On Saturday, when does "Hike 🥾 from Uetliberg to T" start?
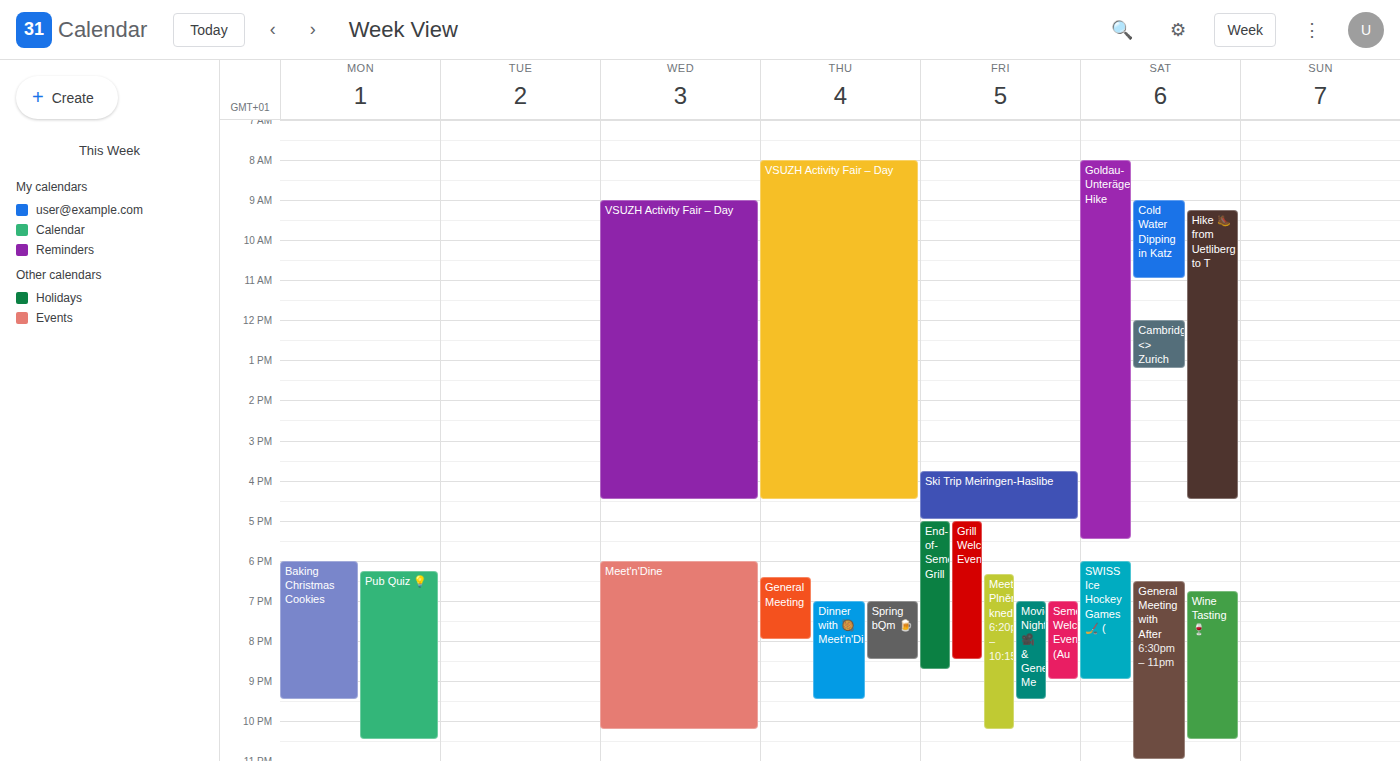
09:15